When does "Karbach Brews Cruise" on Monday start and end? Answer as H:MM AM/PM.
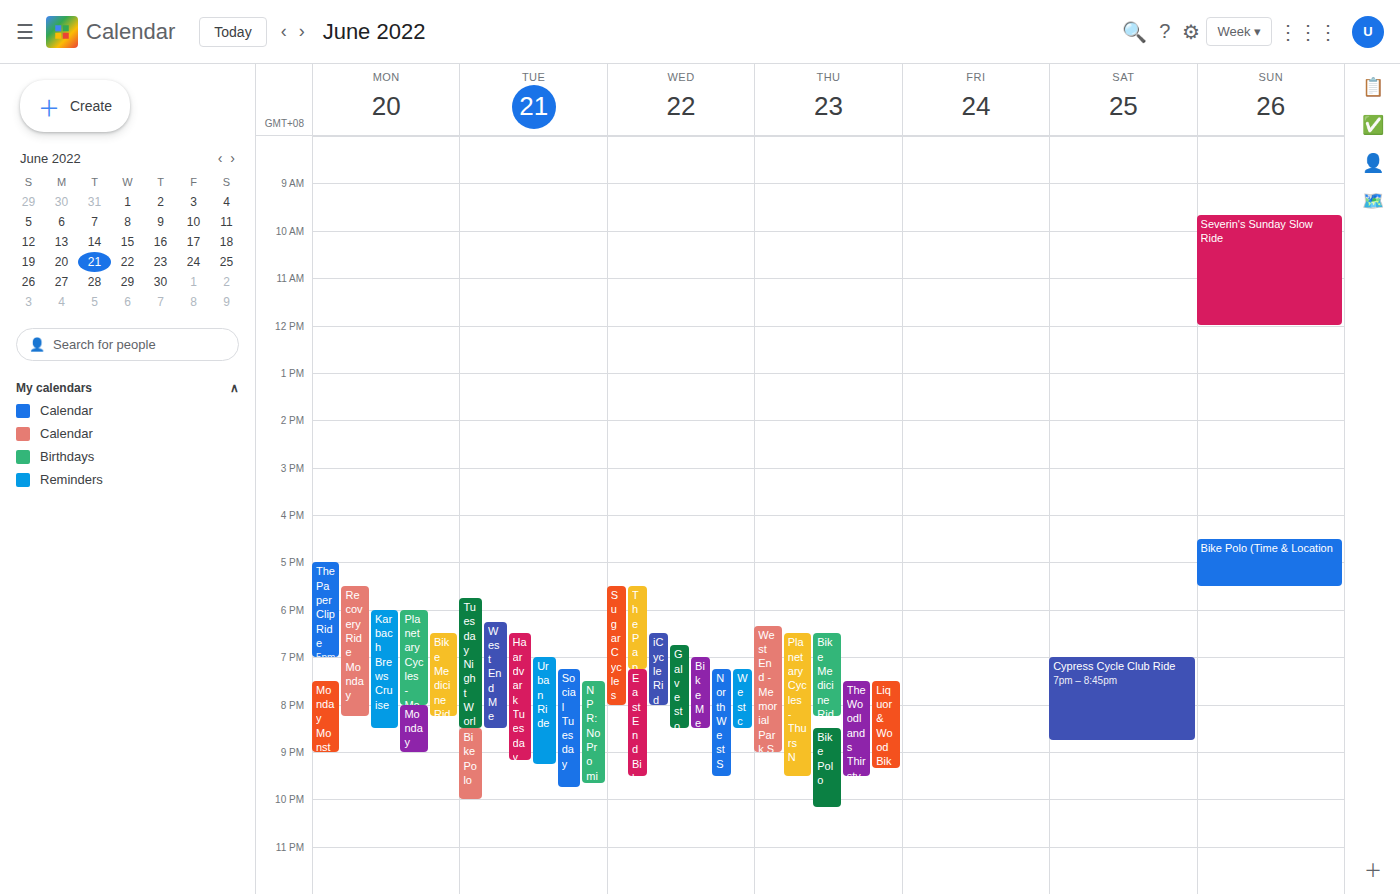
6:00 PM to 8:30 PM